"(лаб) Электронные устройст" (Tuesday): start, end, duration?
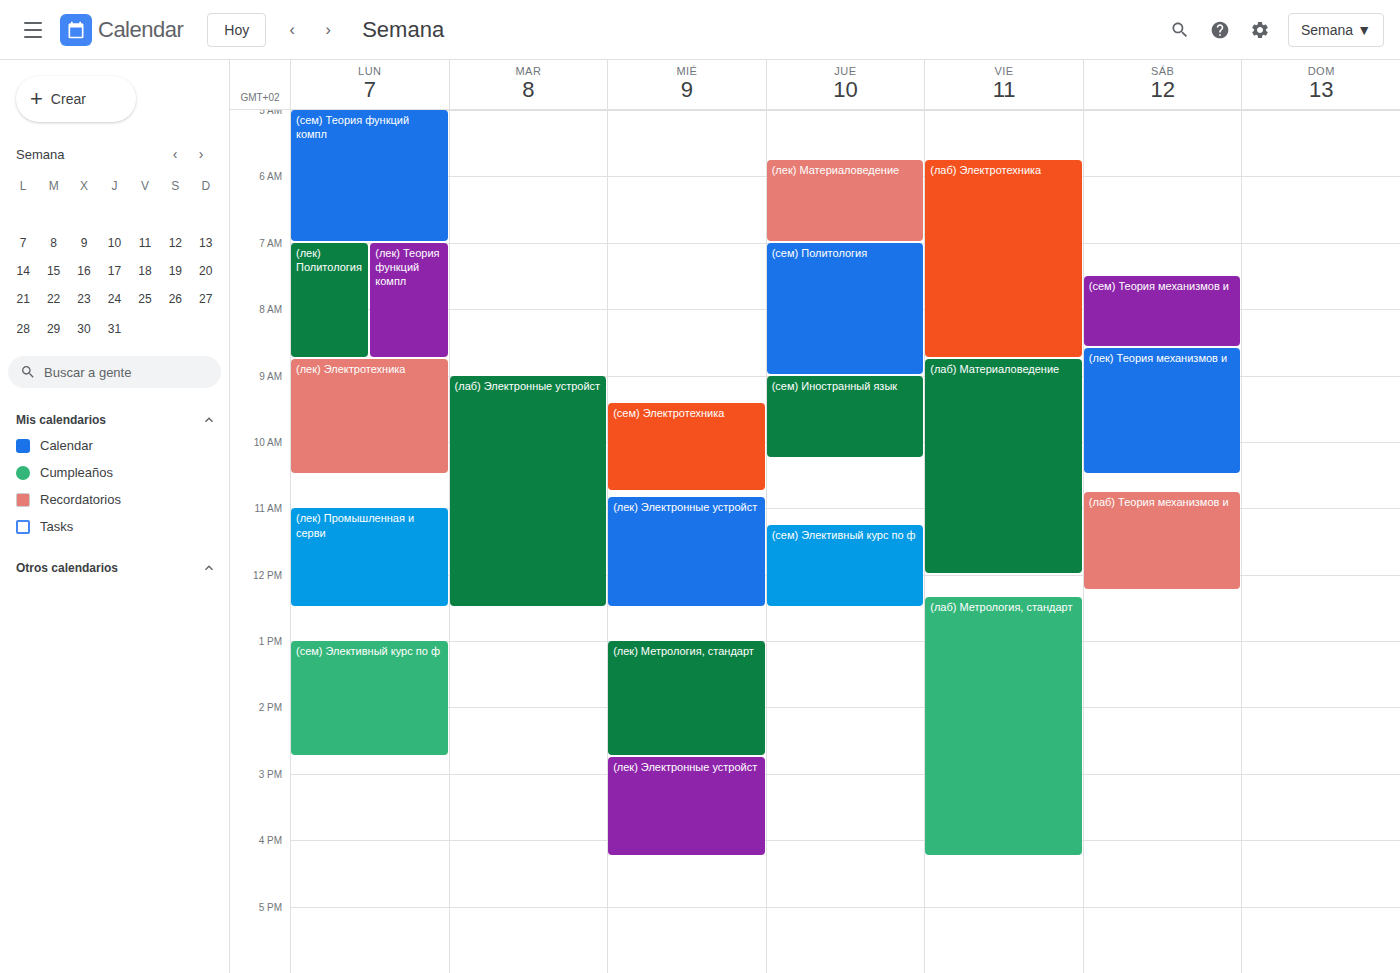
9:00 AM to 12:30 PM, 3 hours 30 minutes